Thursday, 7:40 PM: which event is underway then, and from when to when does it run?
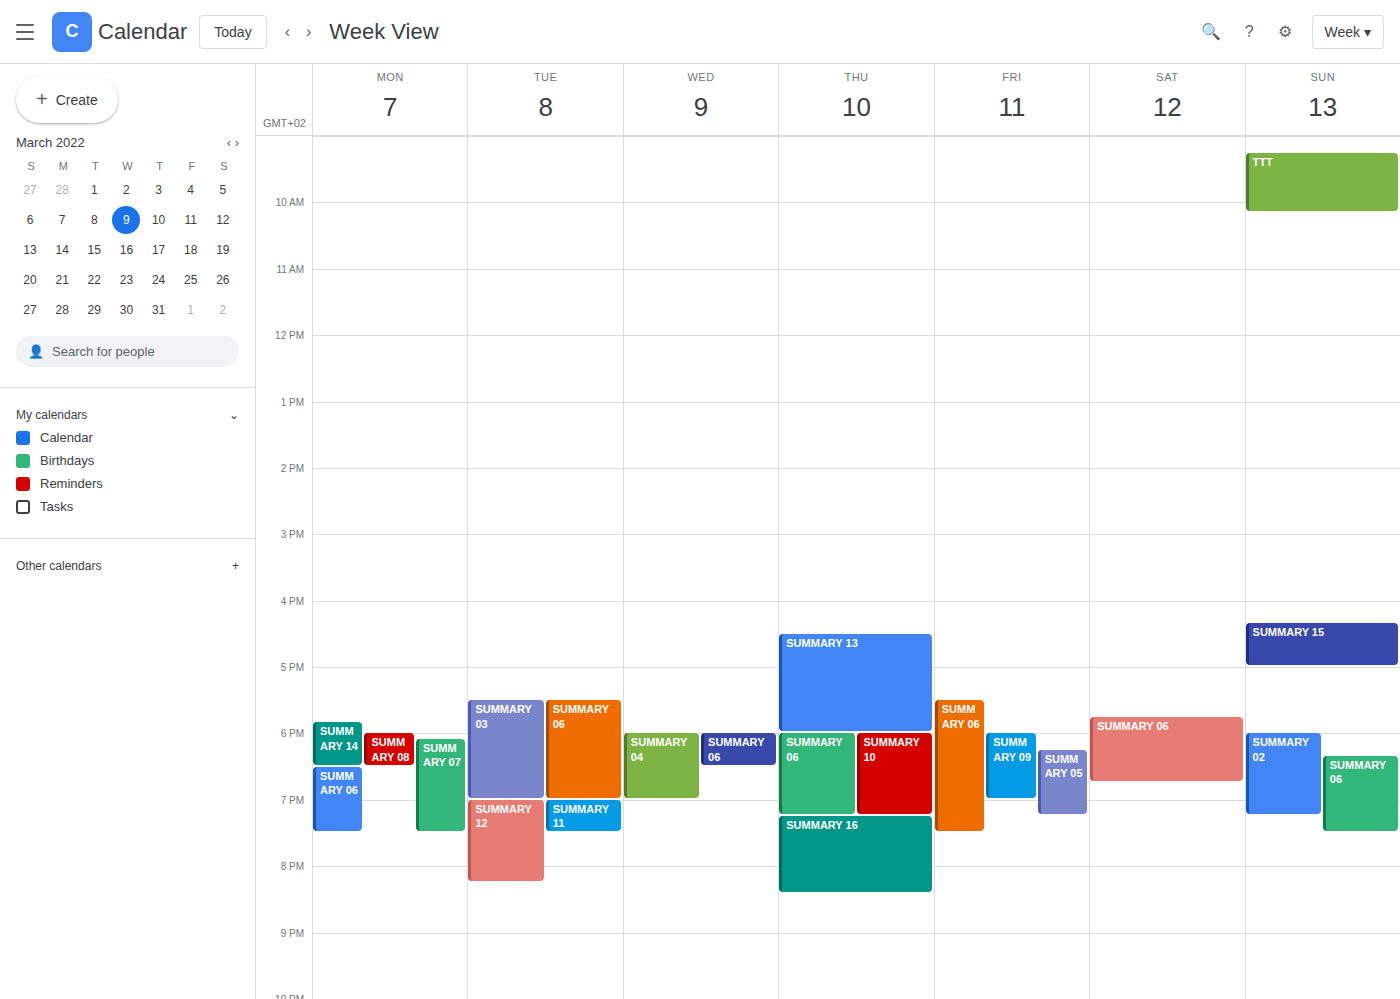
"SUMMARY 16", 7:15 PM to 8:25 PM